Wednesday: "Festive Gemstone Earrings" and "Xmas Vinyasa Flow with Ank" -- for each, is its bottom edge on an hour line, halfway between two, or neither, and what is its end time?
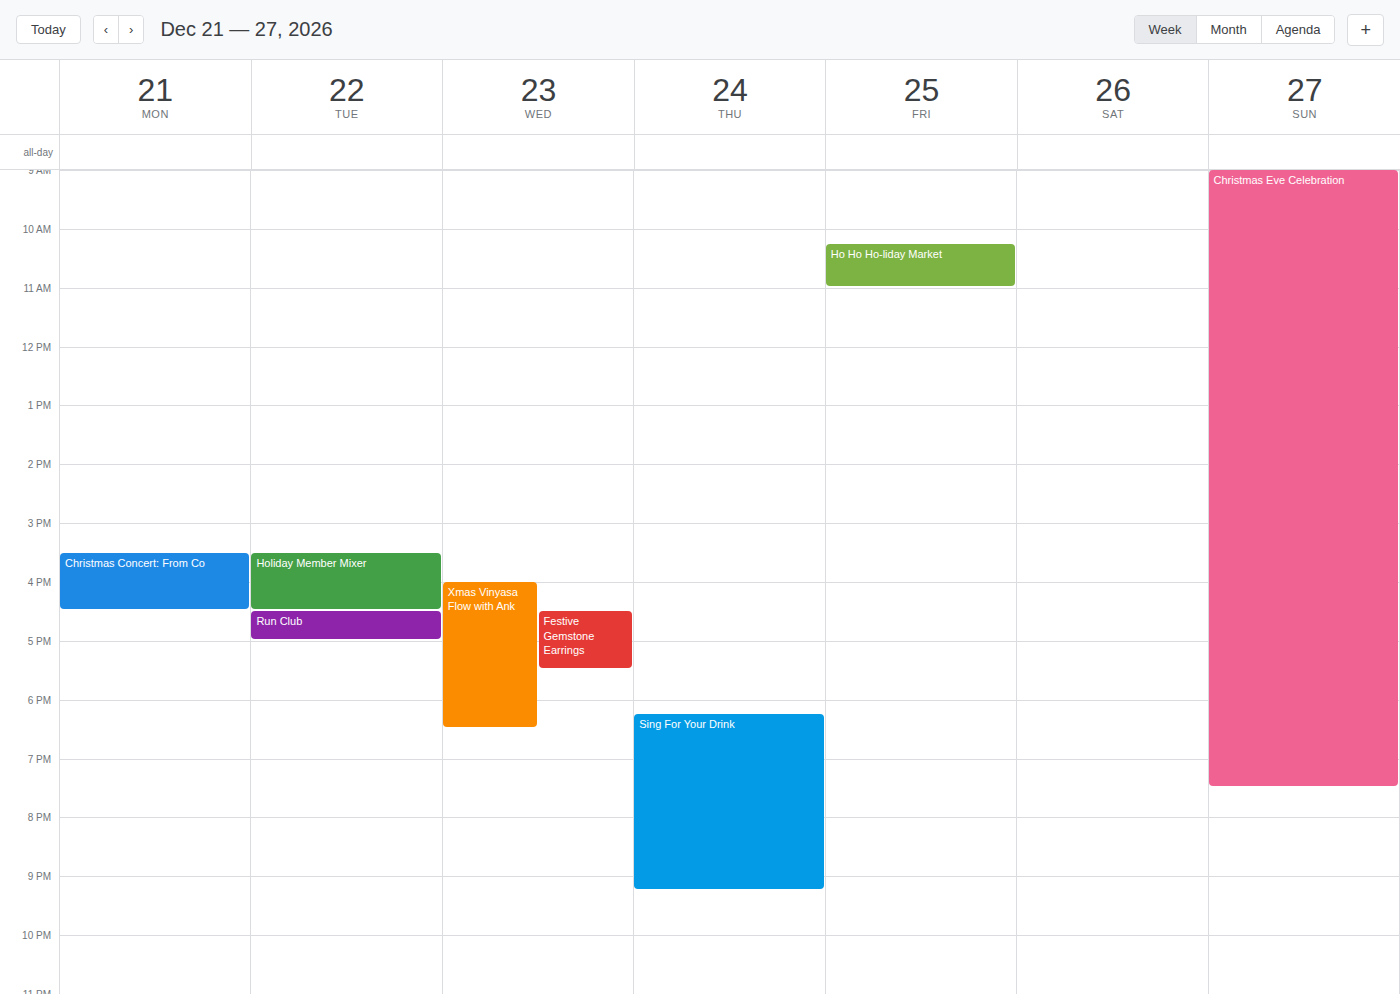
"Festive Gemstone Earrings": 5:30 PM, halfway between the 5 PM and 6 PM lines. "Xmas Vinyasa Flow with Ank": 6:30 PM, halfway between the 6 PM and 7 PM lines.